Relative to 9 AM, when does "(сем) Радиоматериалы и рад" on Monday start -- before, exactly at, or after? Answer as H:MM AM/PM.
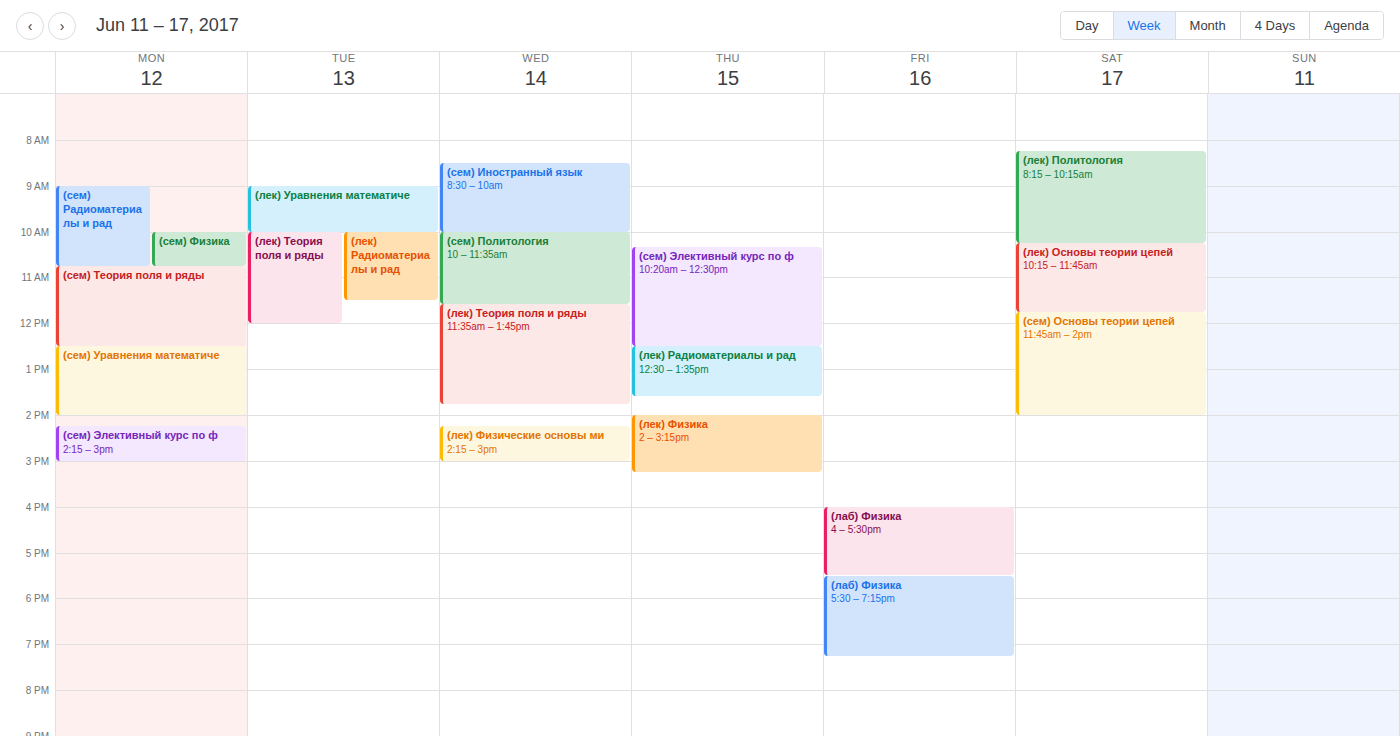
9:00 AM -- exactly at 9 AM, on the 9 AM line.